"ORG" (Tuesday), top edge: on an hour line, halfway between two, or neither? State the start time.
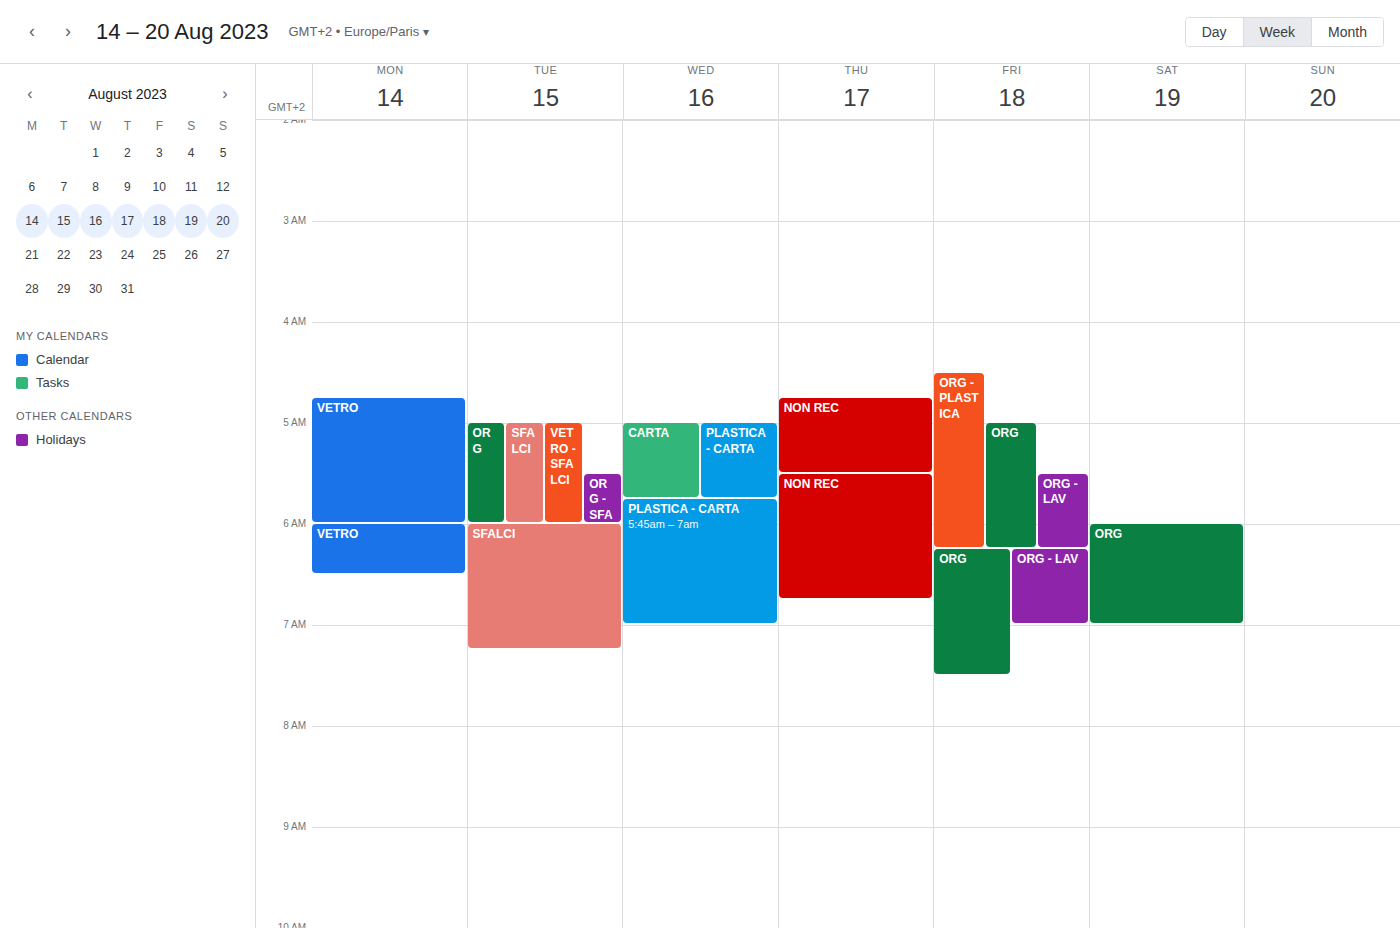
5:00 AM -- exactly on the 5 AM line.